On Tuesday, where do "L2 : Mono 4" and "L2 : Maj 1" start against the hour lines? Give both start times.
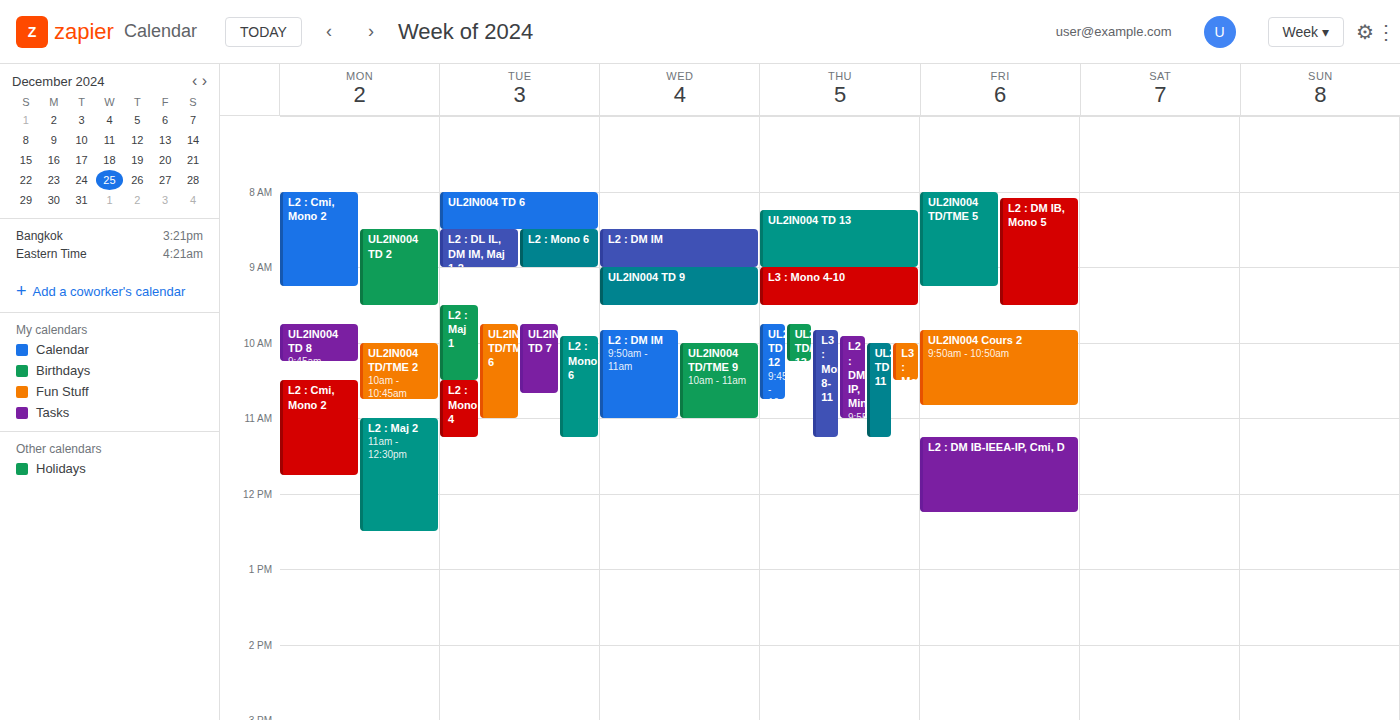
"L2 : Mono 4": 10:30, halfway between the 10:00 and 11:00 lines. "L2 : Maj 1": 09:30, halfway between the 09:00 and 10:00 lines.